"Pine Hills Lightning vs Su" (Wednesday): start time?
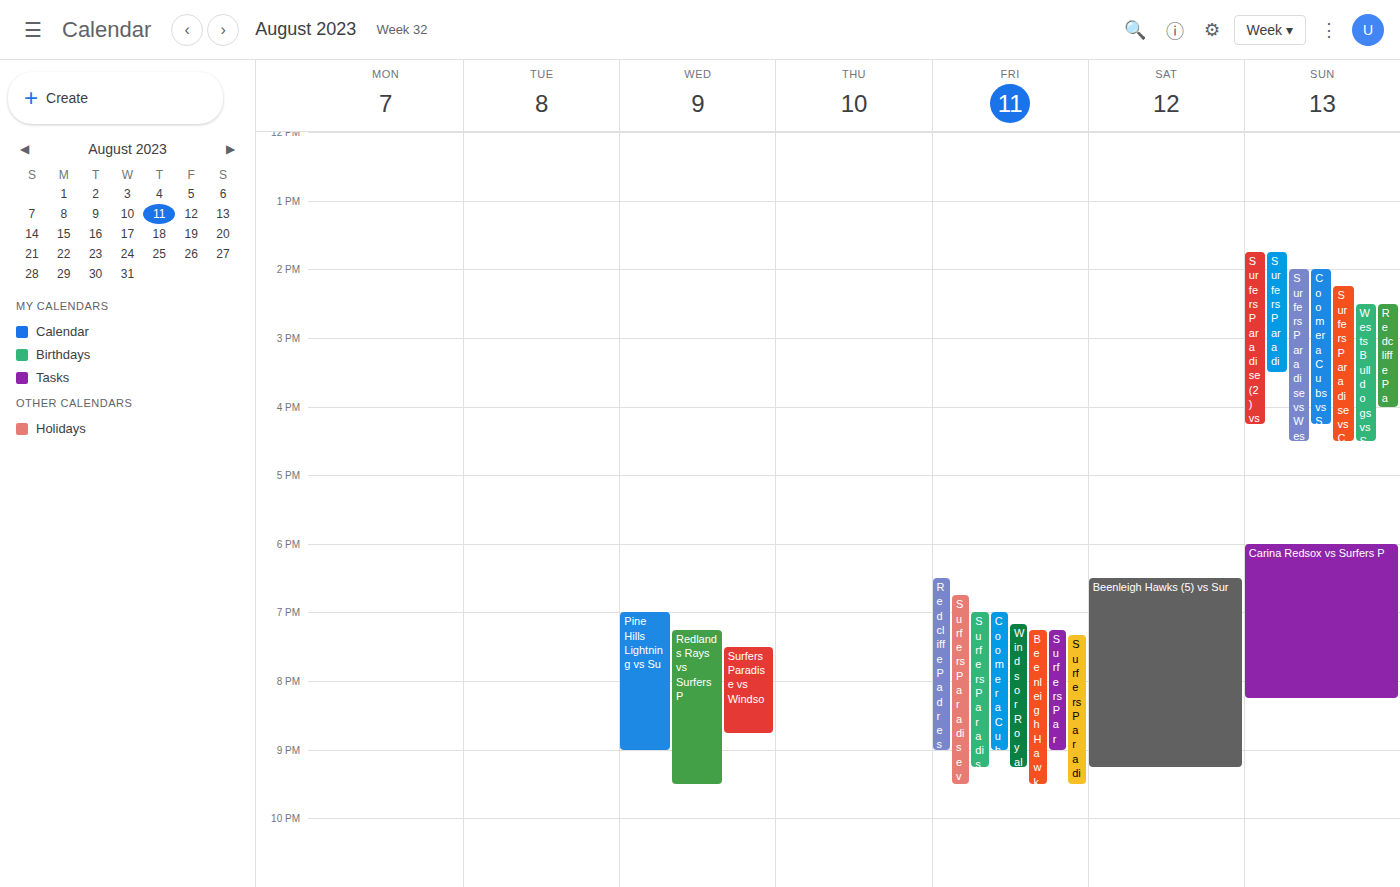
7:00 PM